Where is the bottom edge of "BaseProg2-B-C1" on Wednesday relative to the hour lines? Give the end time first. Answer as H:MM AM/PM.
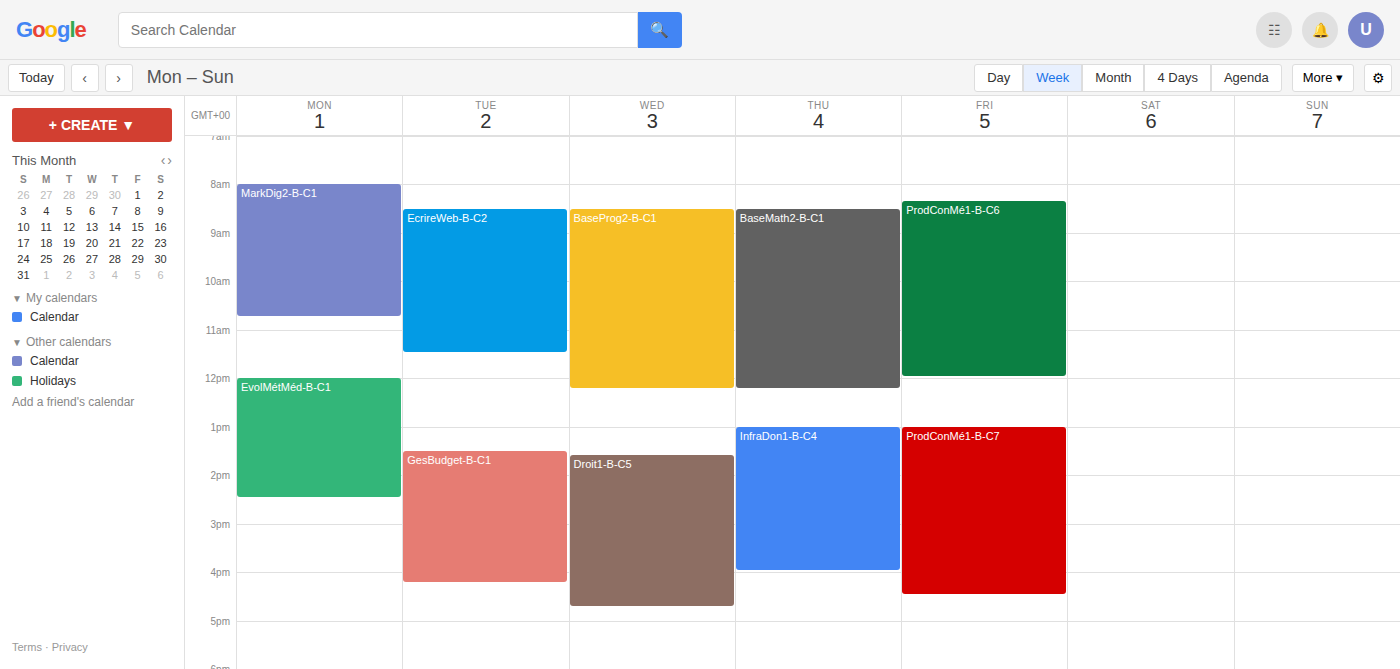
12:15 PM -- neither: a quarter of the way from the 12 PM line to the 1 PM line.